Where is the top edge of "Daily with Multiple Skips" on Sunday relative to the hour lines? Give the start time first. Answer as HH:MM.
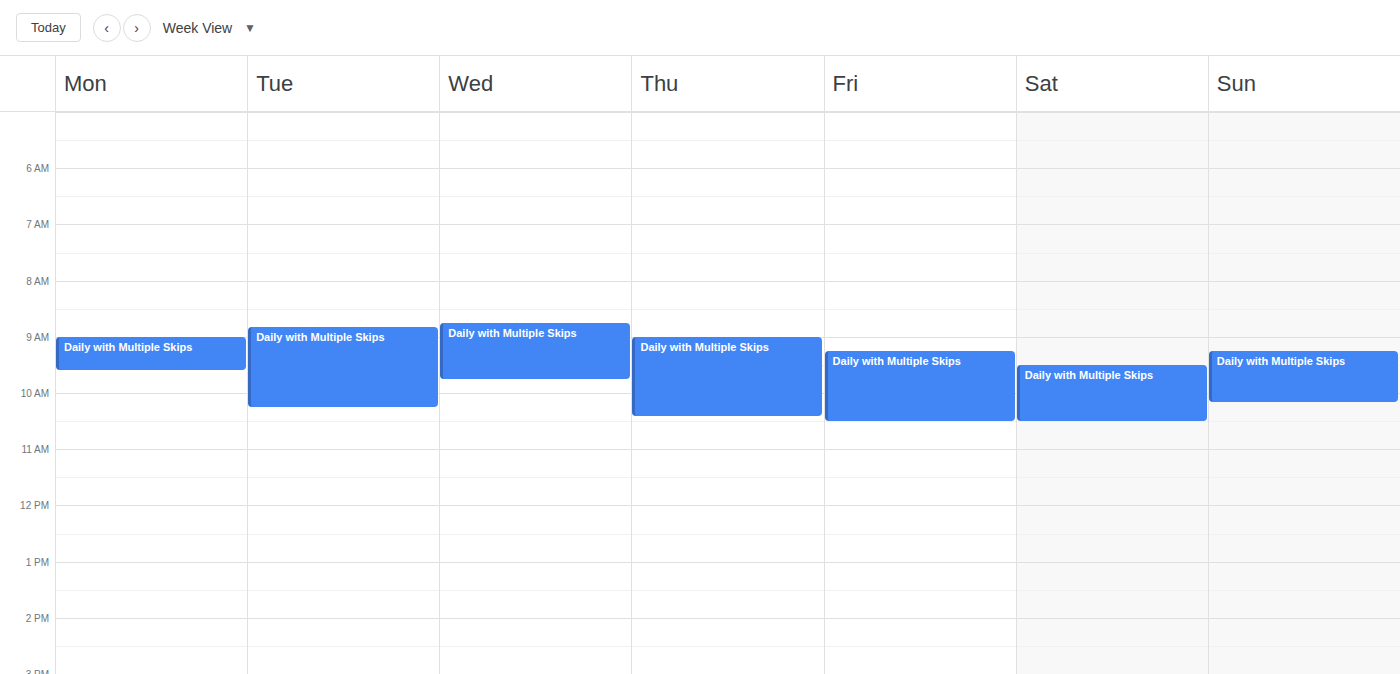
09:15 -- neither: a quarter of the way from the 09:00 line to the 10:00 line.